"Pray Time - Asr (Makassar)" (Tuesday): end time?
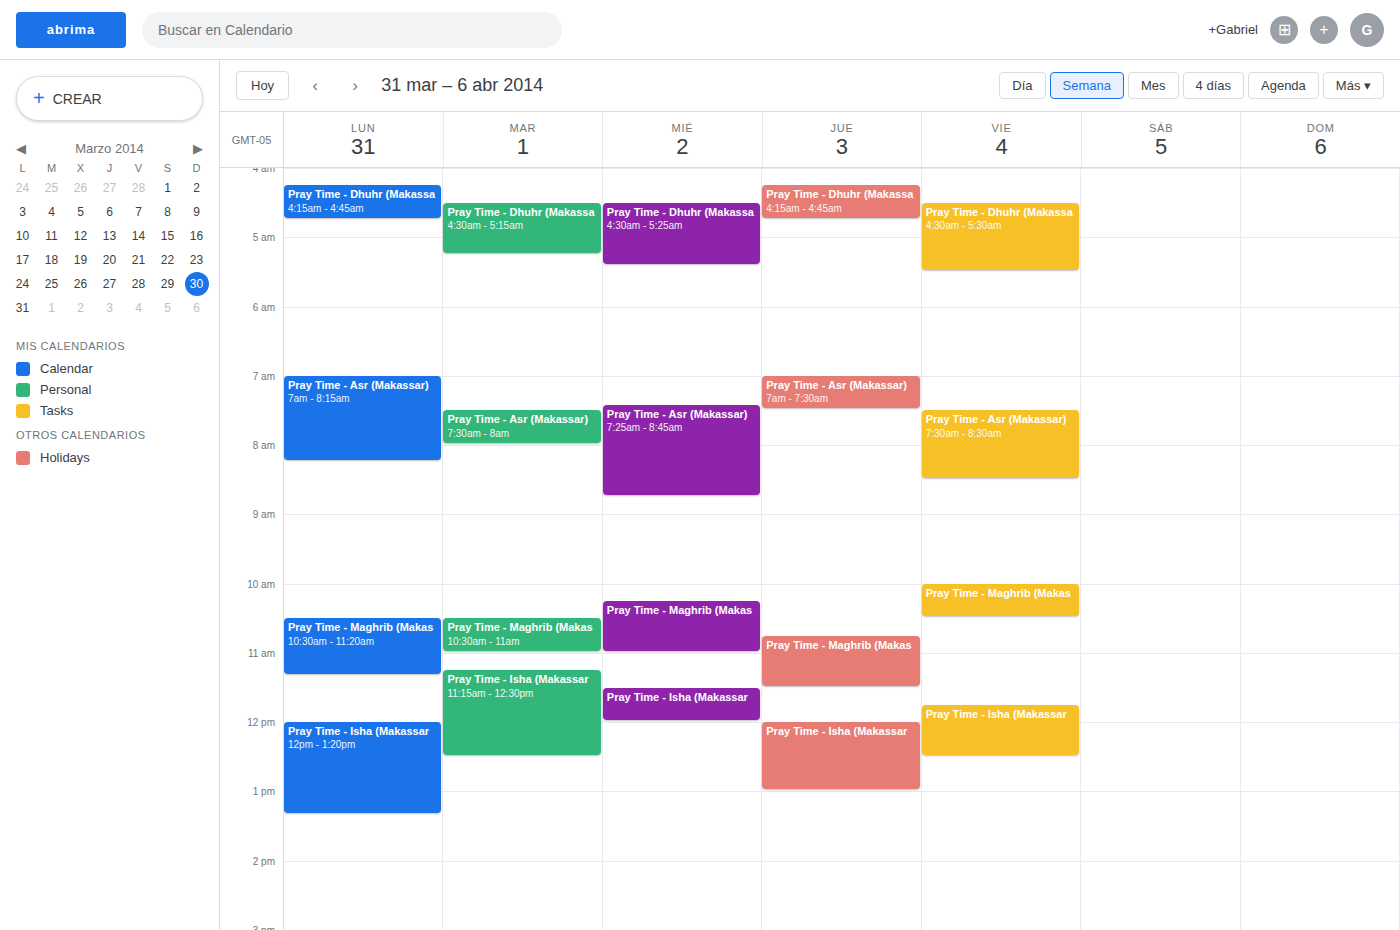
8:00 AM